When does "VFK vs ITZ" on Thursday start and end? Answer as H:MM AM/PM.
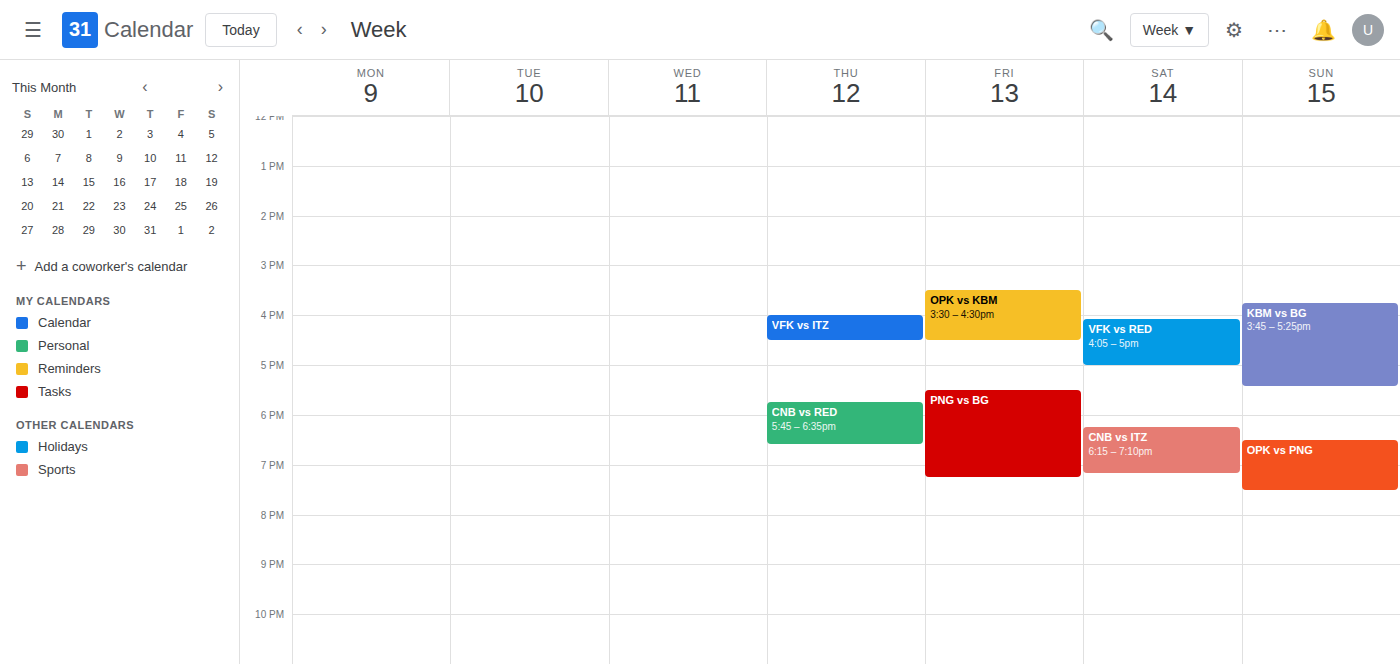
4:00 PM to 4:30 PM